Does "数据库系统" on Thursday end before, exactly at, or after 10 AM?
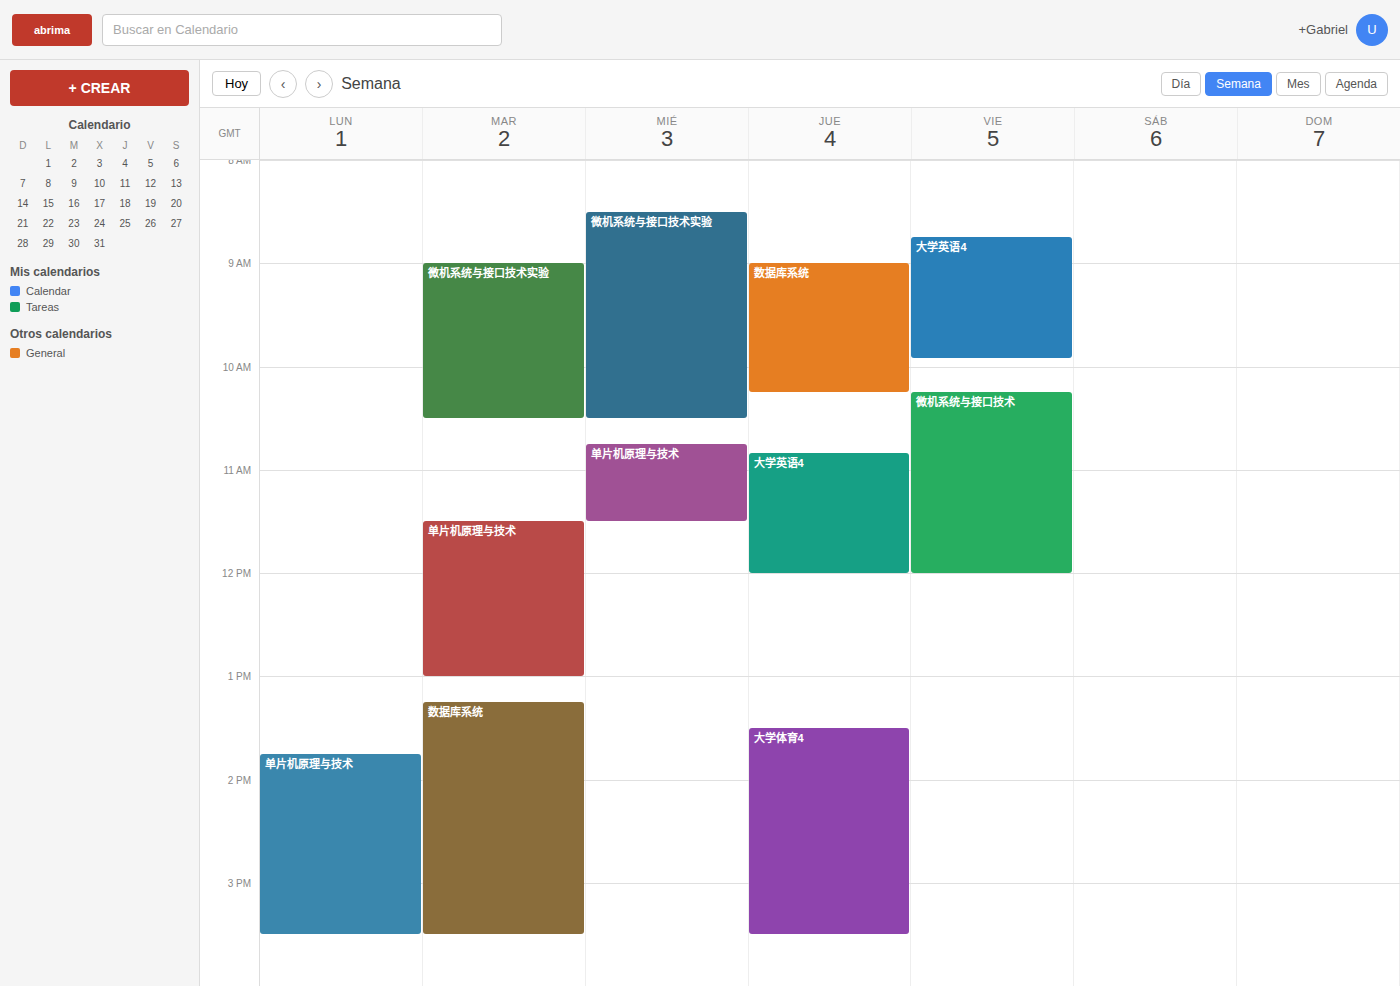
10:15 AM -- after 10 AM, 15 minutes below the 10 AM line.